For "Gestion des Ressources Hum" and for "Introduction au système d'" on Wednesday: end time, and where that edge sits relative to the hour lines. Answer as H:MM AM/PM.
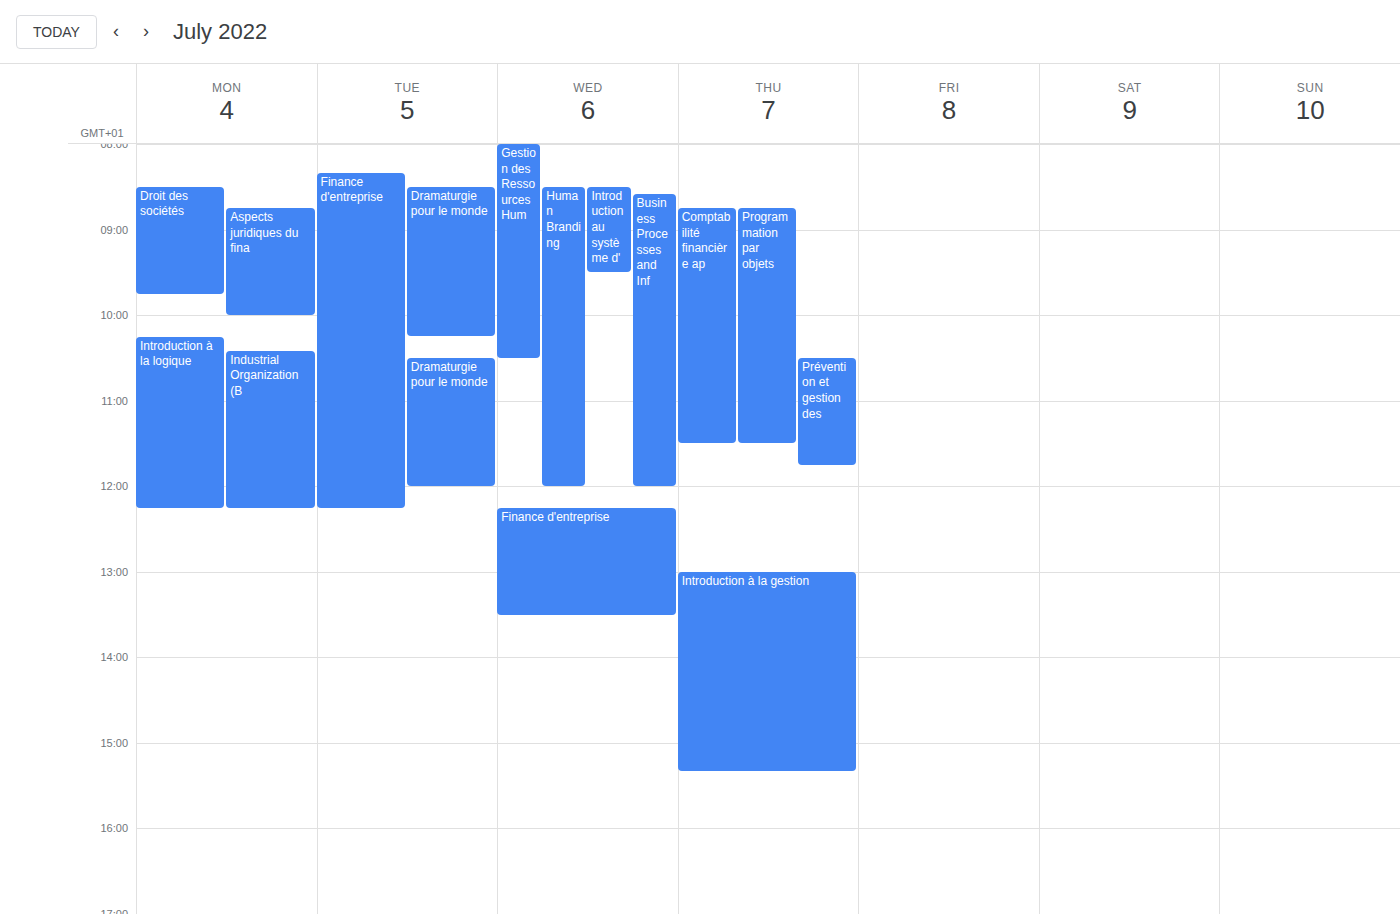
"Gestion des Ressources Hum": 10:30 AM, halfway between the 10 AM and 11 AM lines. "Introduction au système d'": 9:30 AM, halfway between the 9 AM and 10 AM lines.